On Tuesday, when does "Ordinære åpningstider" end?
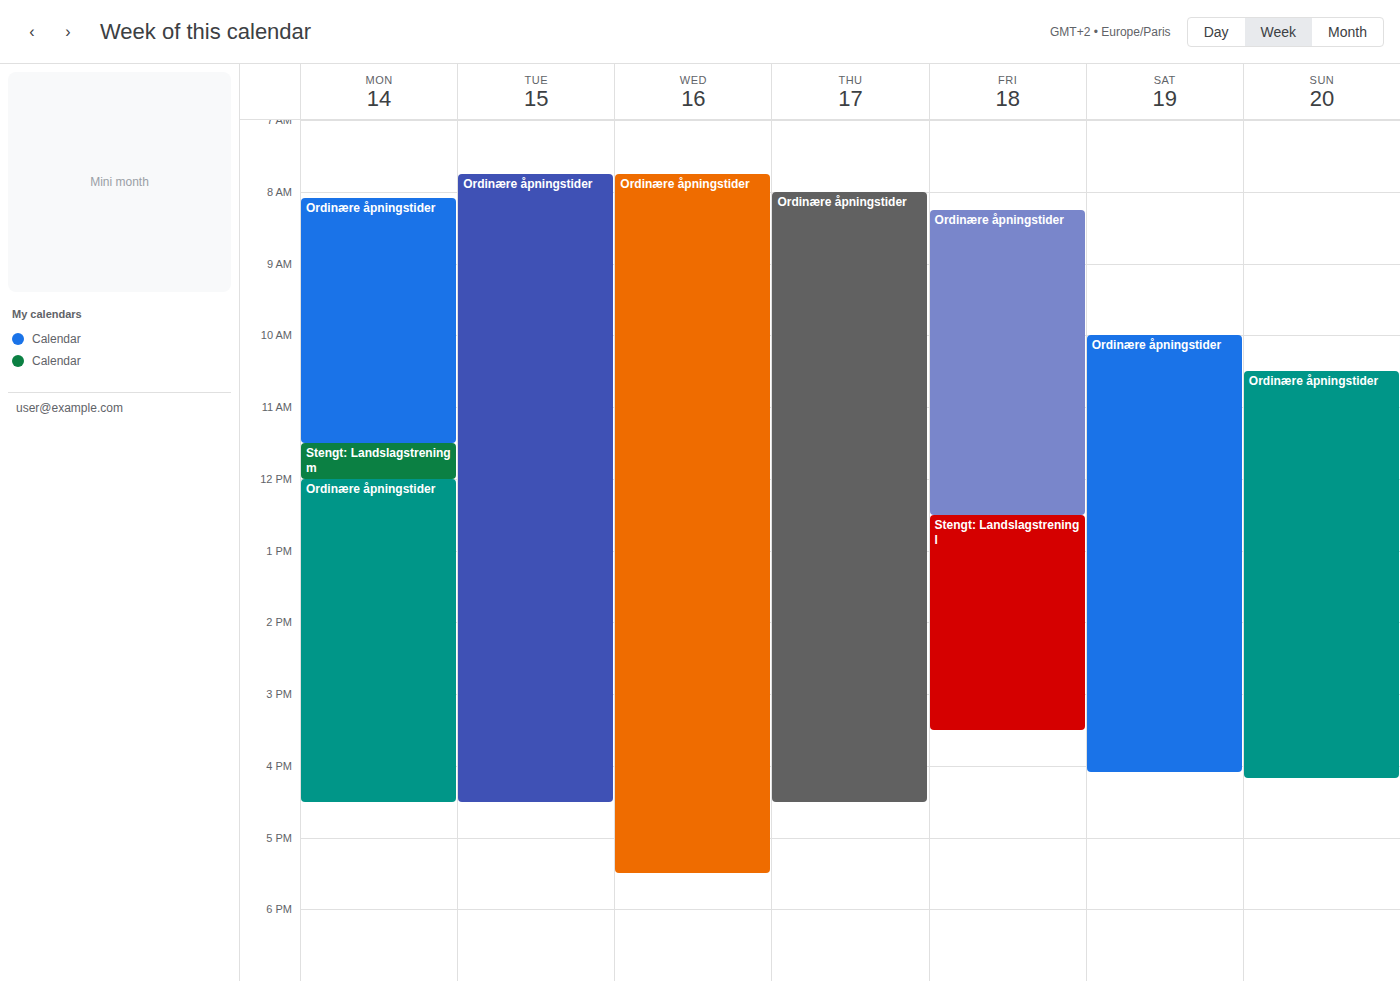
4:30 PM